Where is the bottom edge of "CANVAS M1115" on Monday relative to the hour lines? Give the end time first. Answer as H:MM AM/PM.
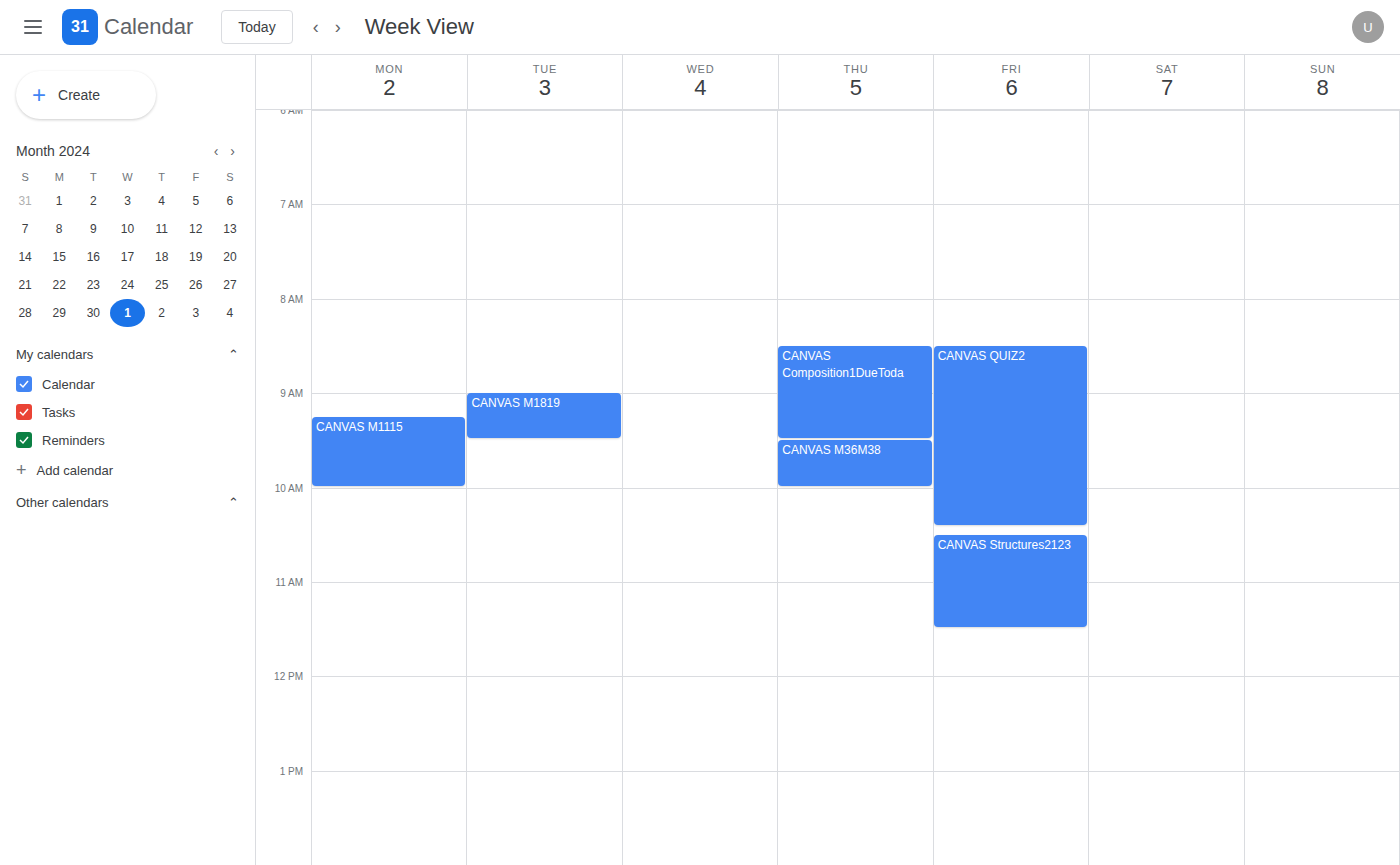
10:00 AM -- exactly on the 10 AM line.